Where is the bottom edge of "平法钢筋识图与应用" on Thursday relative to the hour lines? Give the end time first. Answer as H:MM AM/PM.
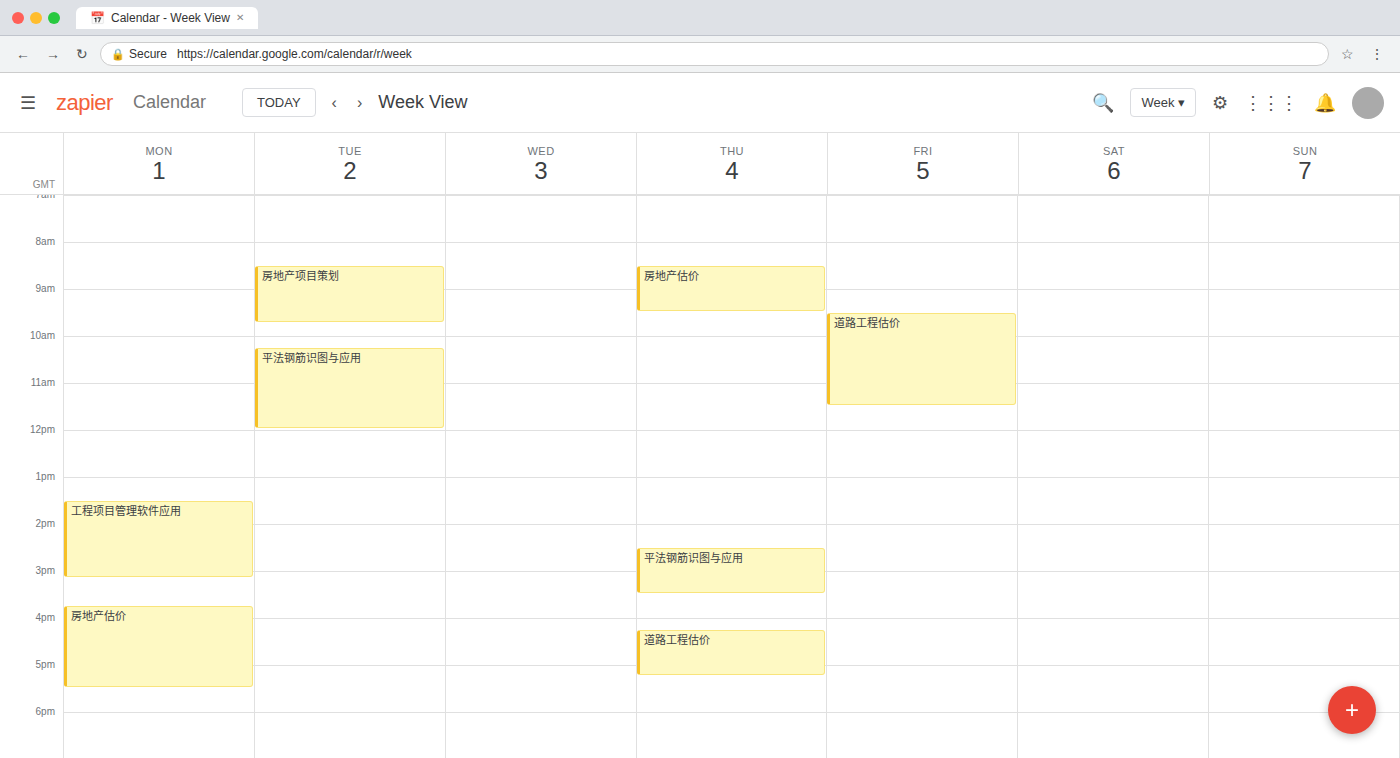
3:30 PM -- halfway between the 3 PM and 4 PM lines.